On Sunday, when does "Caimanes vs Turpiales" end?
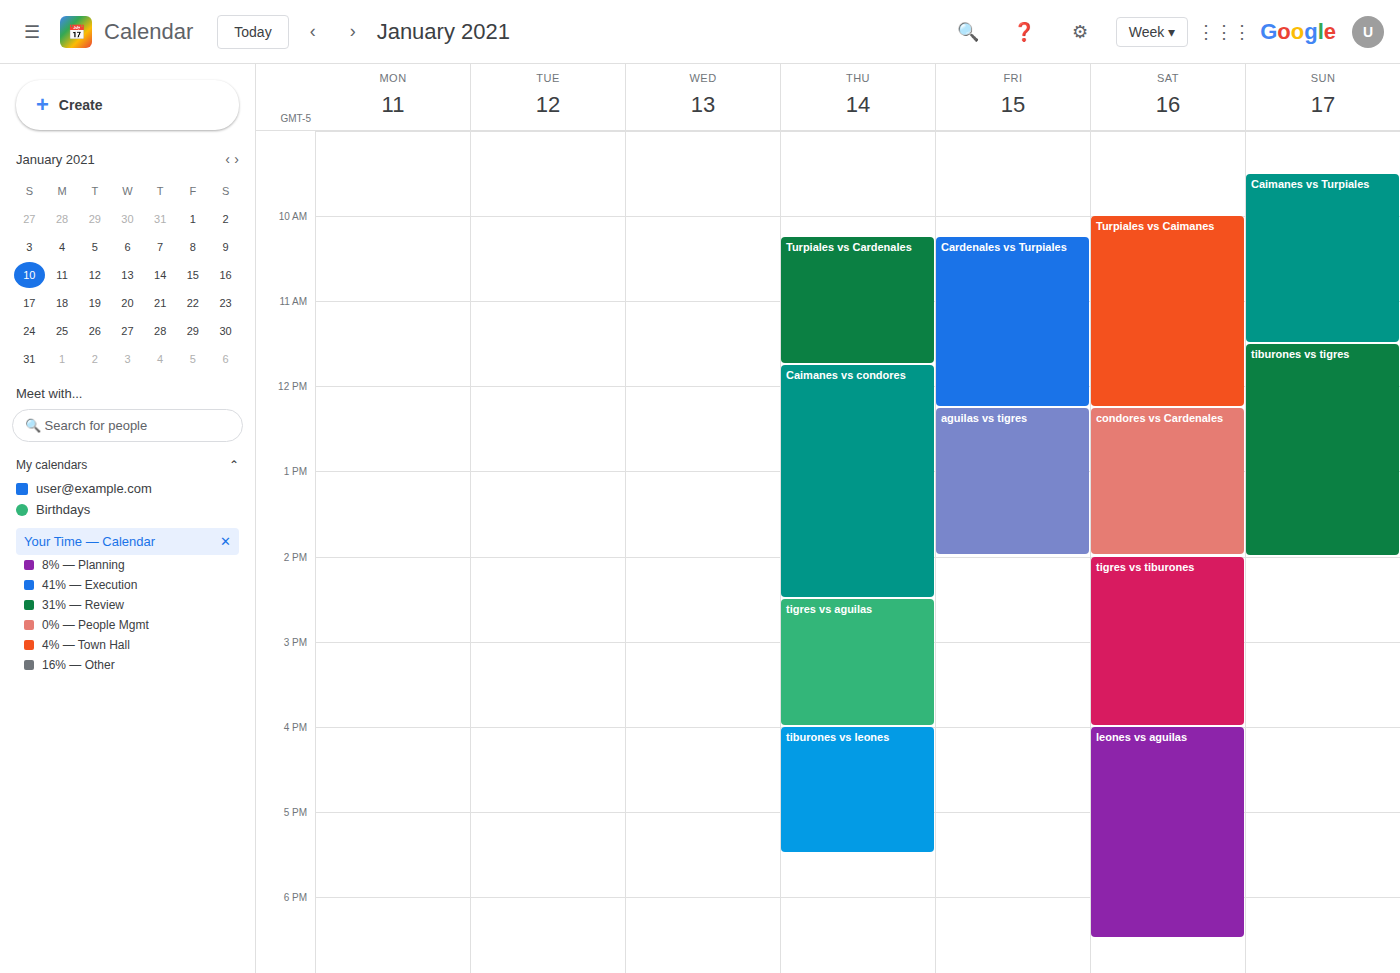
11:30 AM